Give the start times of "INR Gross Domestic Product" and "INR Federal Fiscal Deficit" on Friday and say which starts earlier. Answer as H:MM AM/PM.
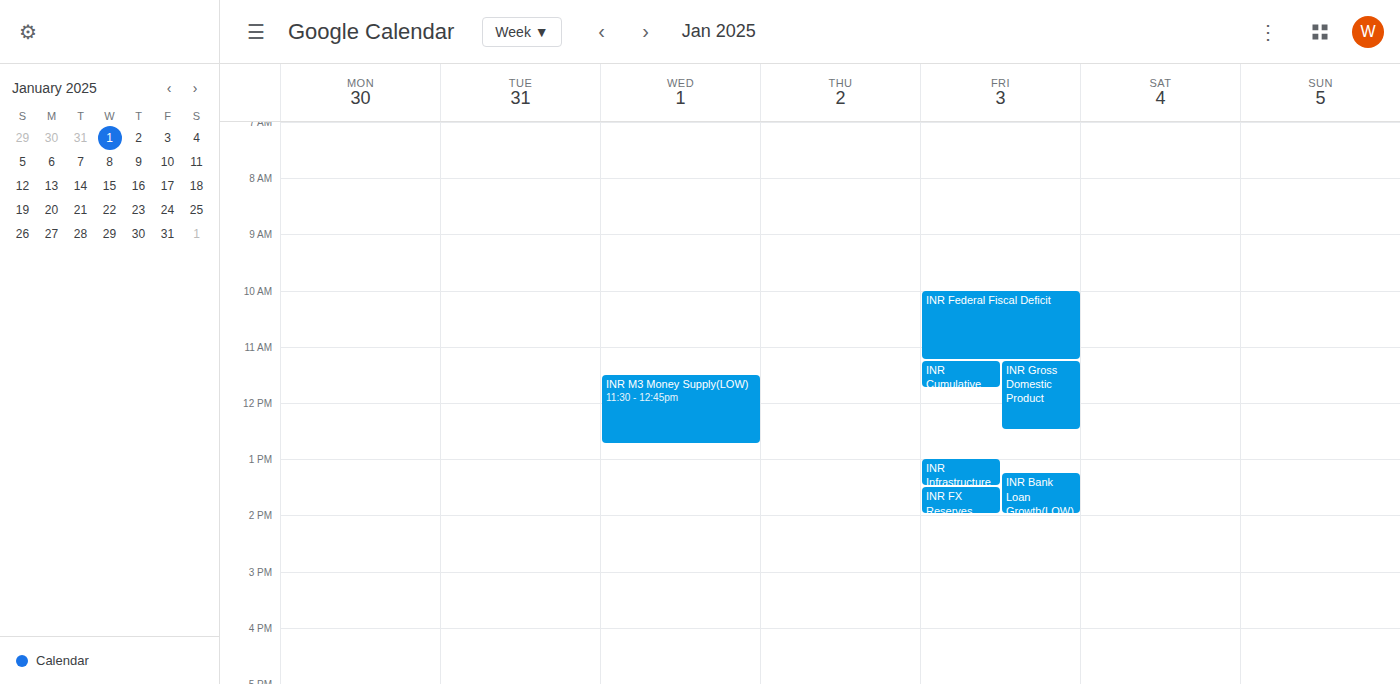
"INR Federal Fiscal Deficit" 10:00 AM; "INR Gross Domestic Product" 11:15 AM.